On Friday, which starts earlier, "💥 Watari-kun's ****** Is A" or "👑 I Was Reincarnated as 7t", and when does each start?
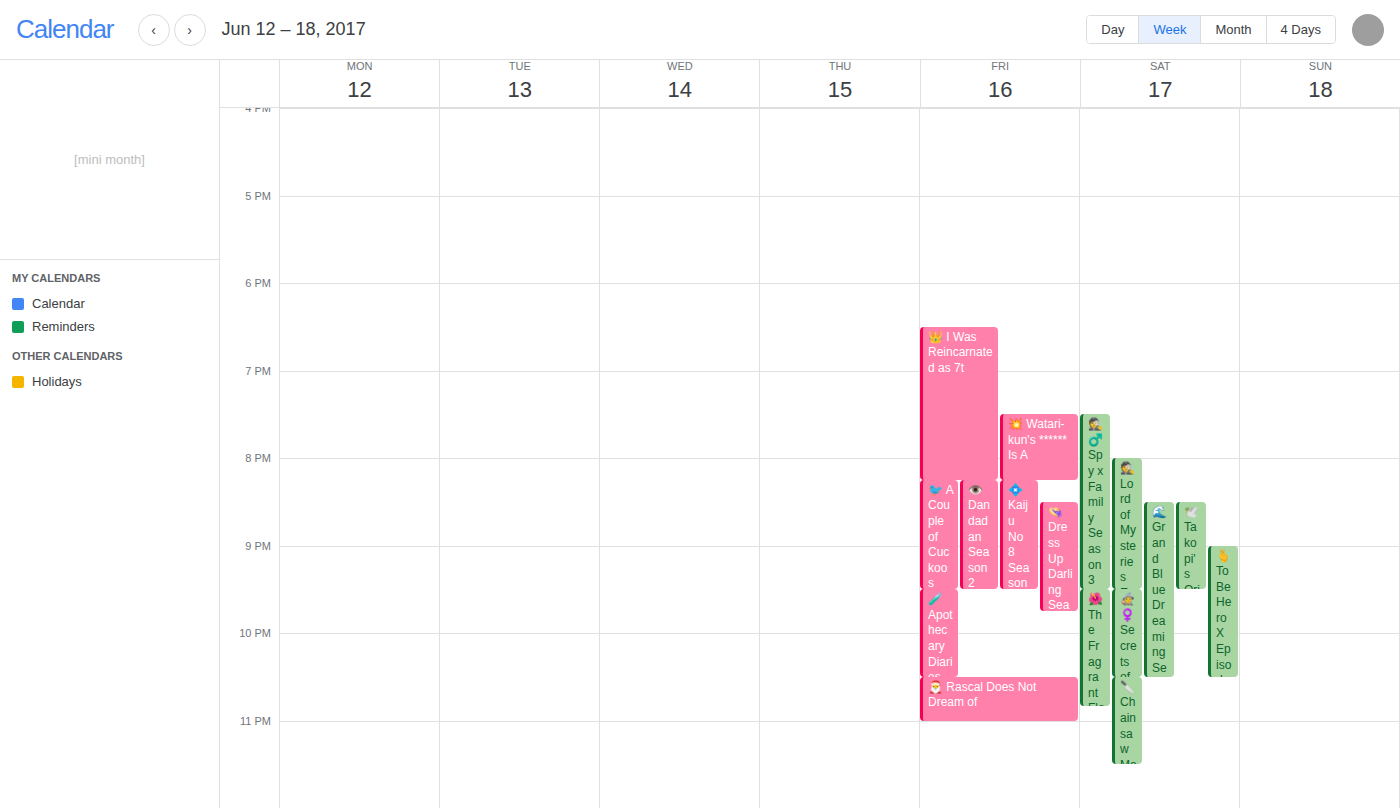
"👑 I Was Reincarnated as 7t" 6:30 PM; "💥 Watari-kun's ****** Is A" 7:30 PM.